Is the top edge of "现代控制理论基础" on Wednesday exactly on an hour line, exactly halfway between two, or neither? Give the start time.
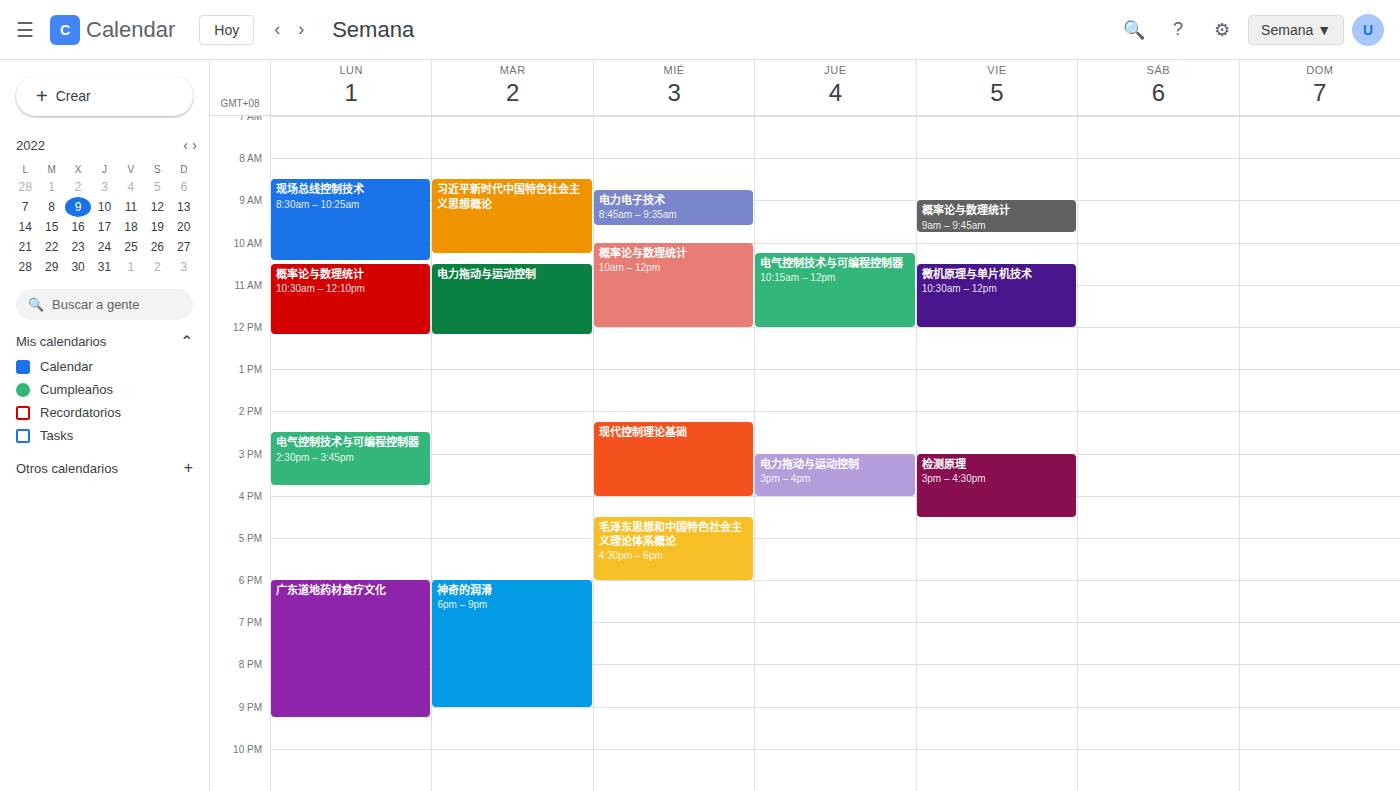
2:15 PM -- neither: a quarter of the way from the 2 PM line to the 3 PM line.